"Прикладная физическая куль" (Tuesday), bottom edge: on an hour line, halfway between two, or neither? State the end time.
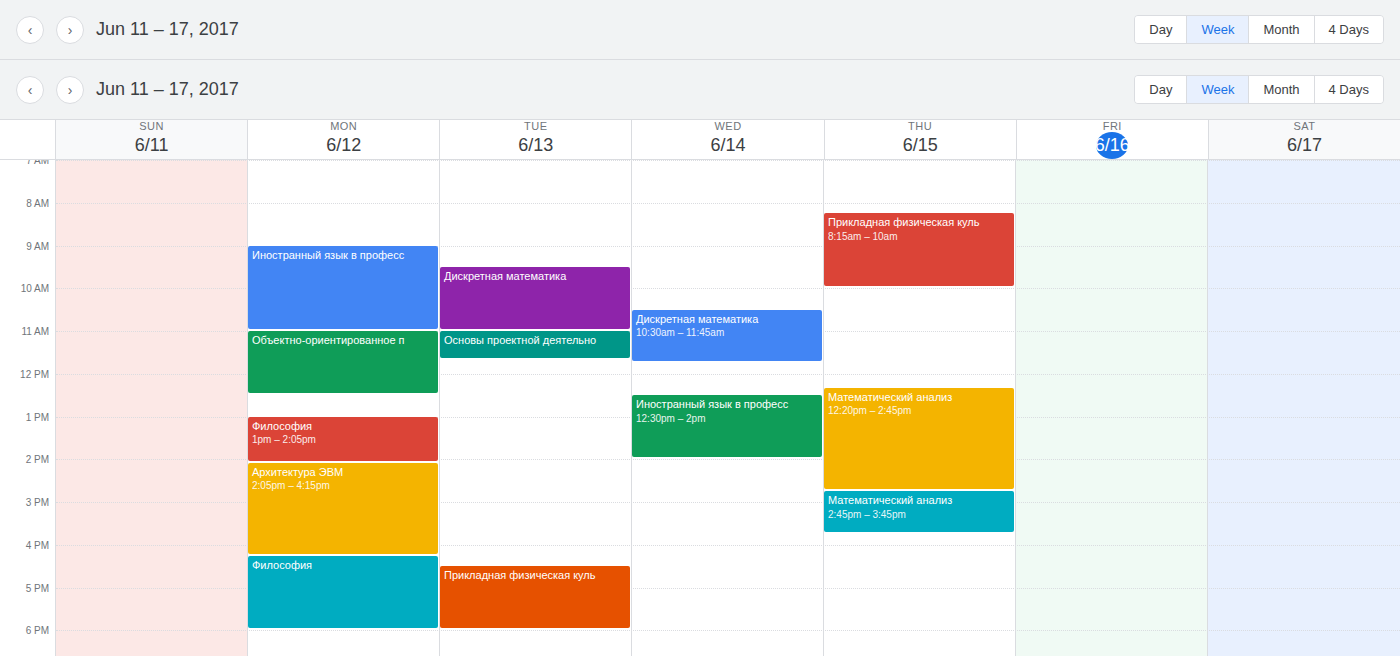
6:00 PM -- exactly on the 6 PM line.